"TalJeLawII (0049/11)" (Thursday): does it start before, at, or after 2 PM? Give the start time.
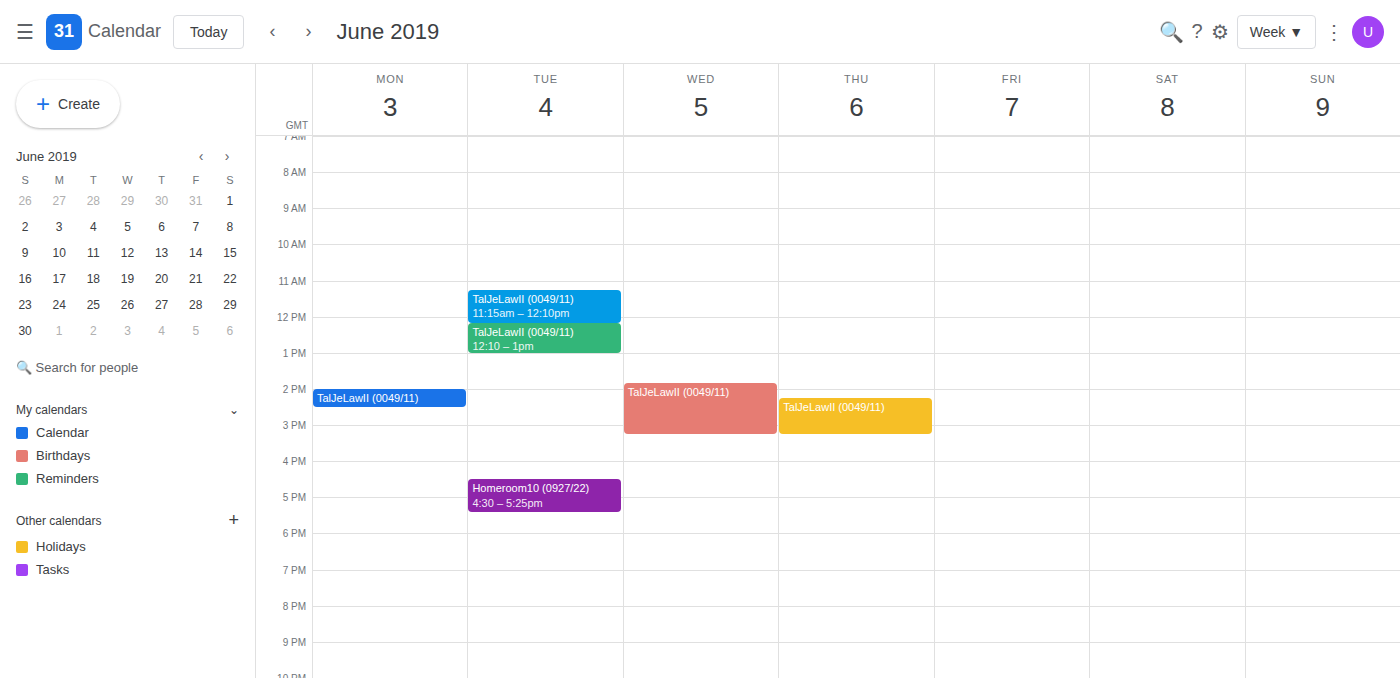
2:15 PM -- after 2 PM, 15 minutes below the 2 PM line.